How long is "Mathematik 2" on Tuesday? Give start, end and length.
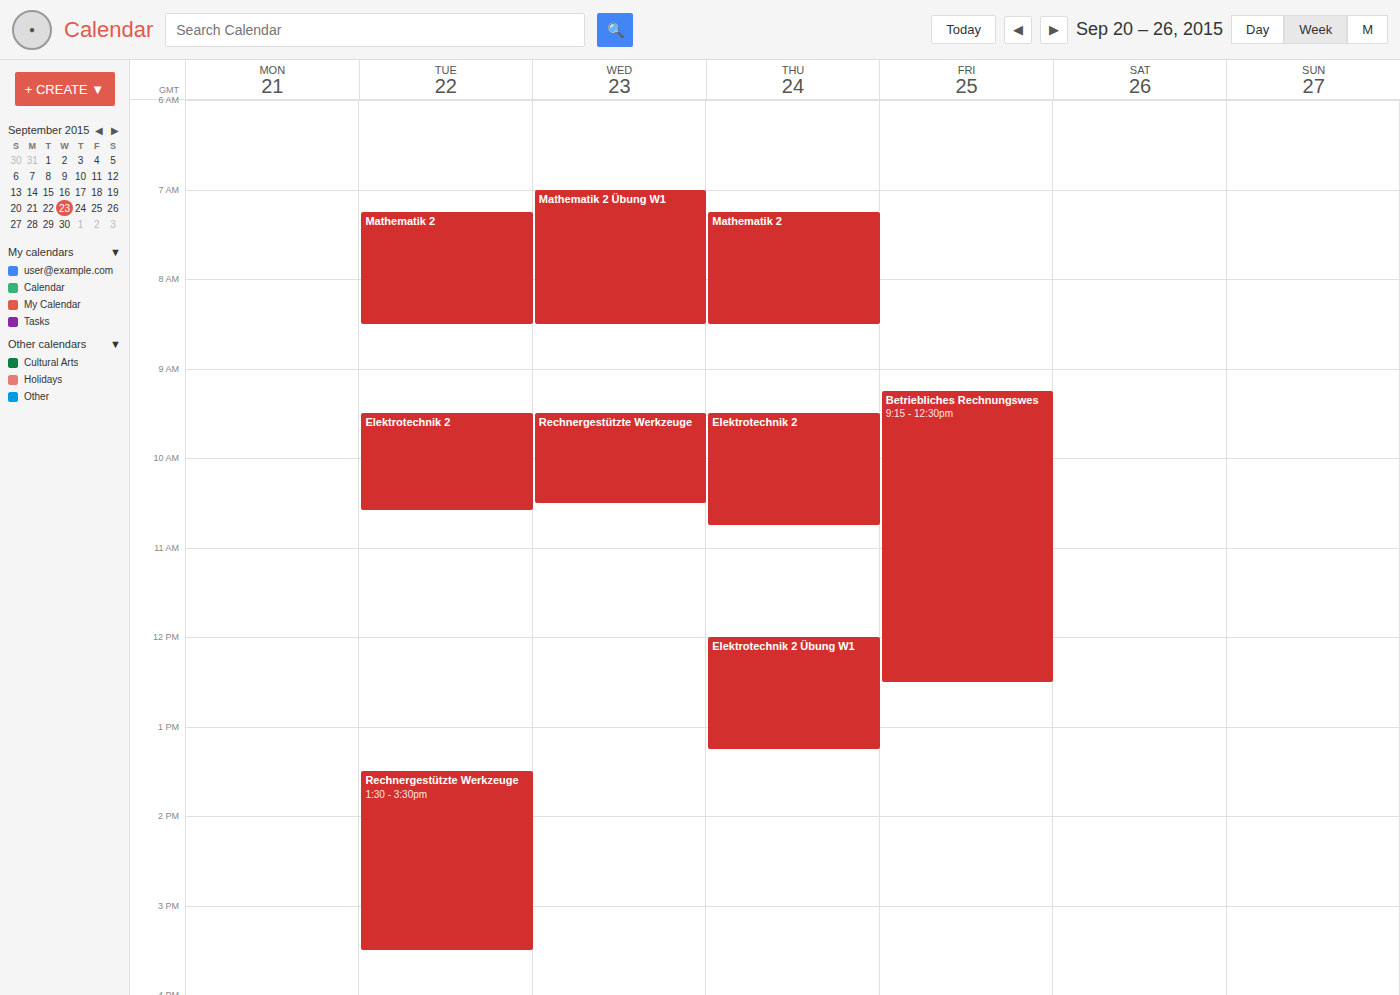
7:15 AM to 8:30 AM, 1 hour 15 minutes